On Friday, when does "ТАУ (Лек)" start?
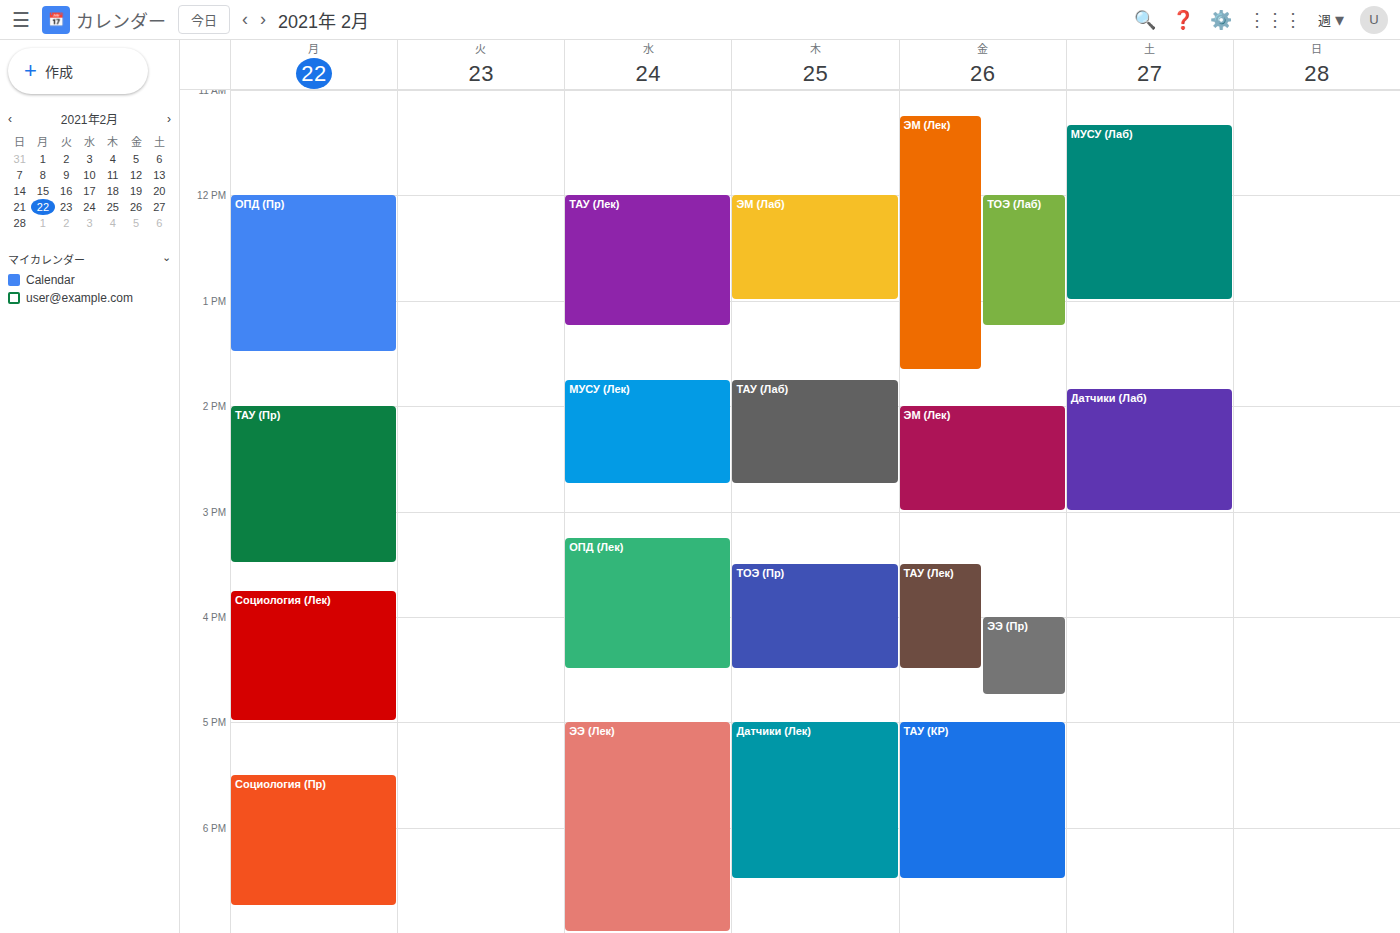
3:30 PM